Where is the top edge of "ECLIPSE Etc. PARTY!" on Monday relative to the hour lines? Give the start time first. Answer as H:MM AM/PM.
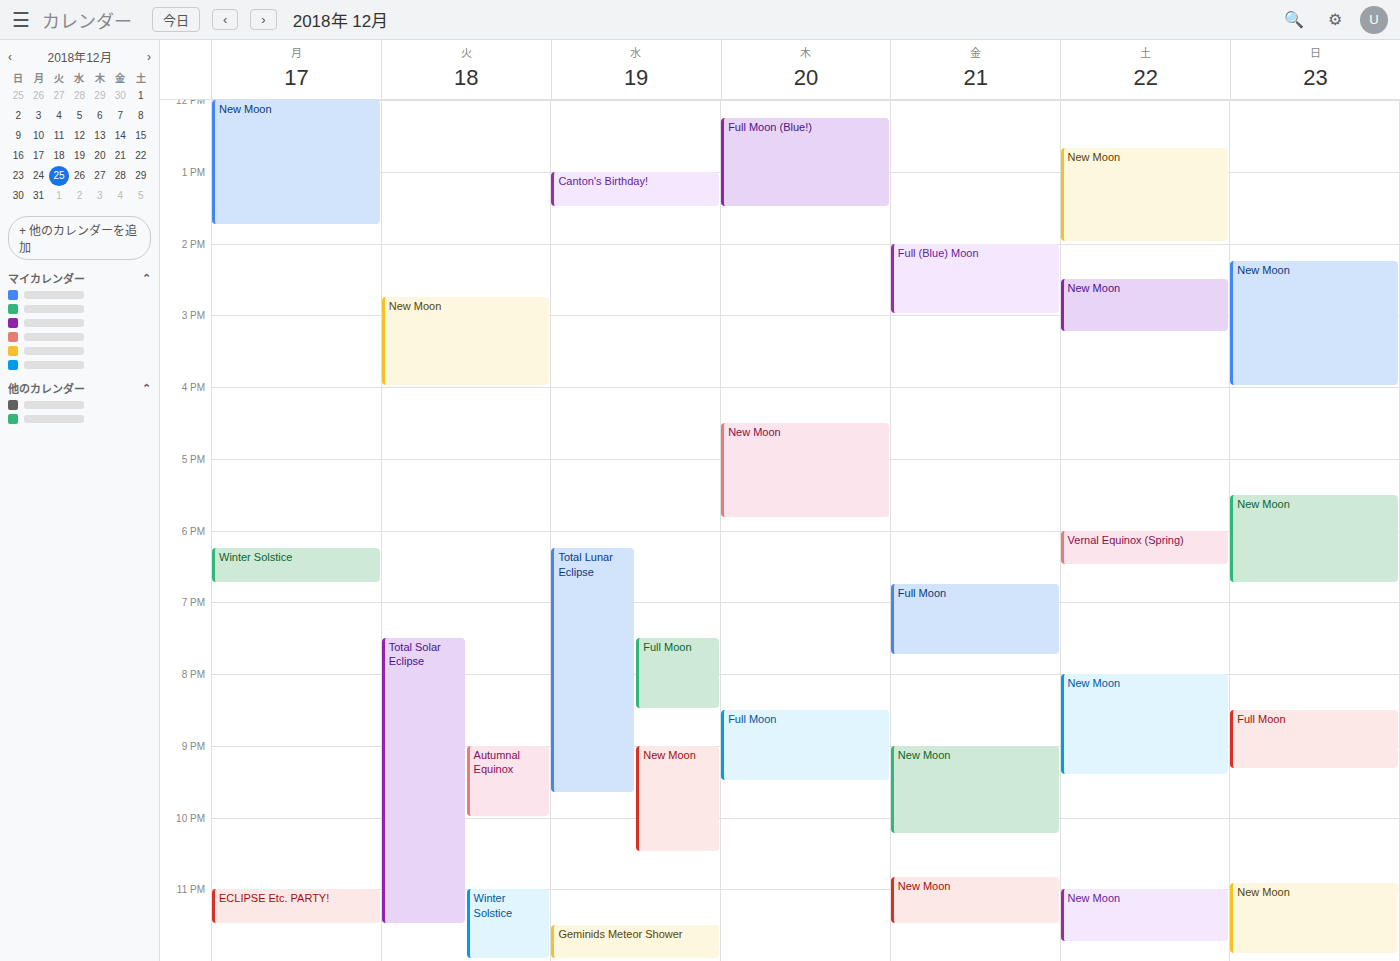
11:00 PM -- exactly on the 11 PM line.